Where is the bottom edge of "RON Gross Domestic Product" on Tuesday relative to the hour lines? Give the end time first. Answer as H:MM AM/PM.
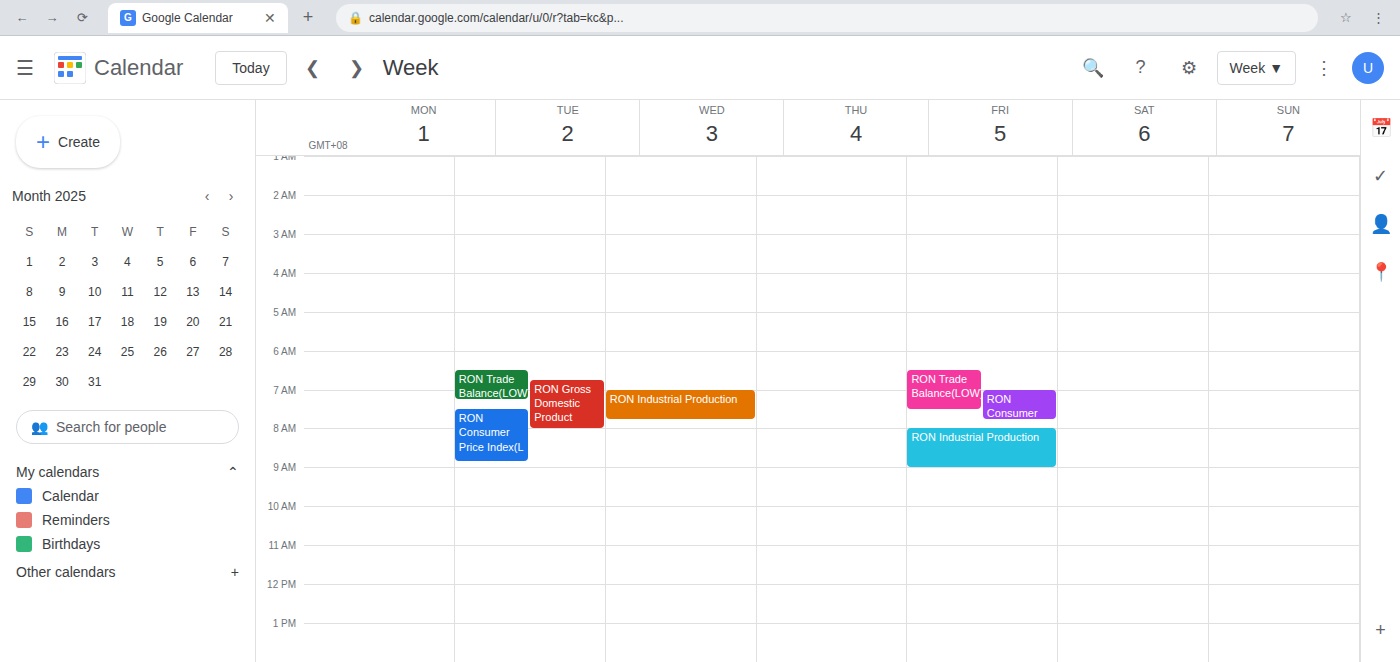
8:00 AM -- exactly on the 8 AM line.